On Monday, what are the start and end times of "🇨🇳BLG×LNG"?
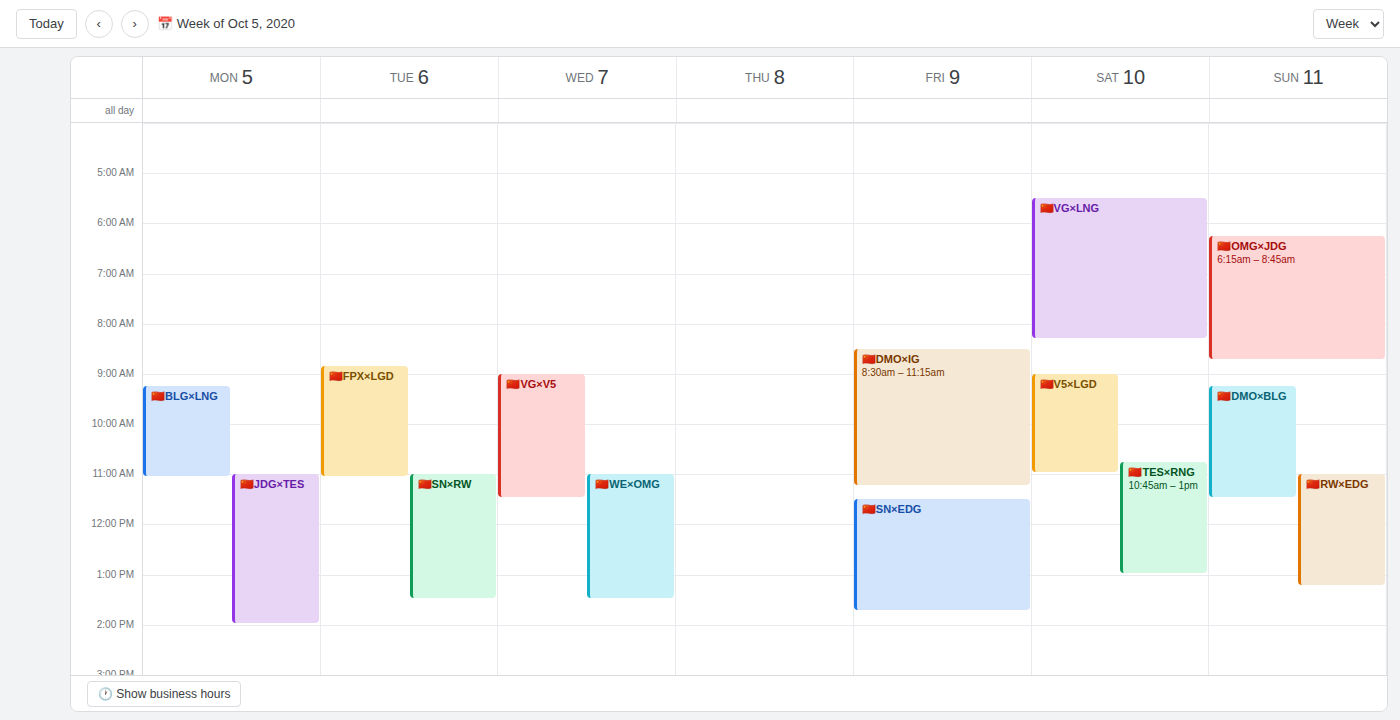
09:15 to 11:05